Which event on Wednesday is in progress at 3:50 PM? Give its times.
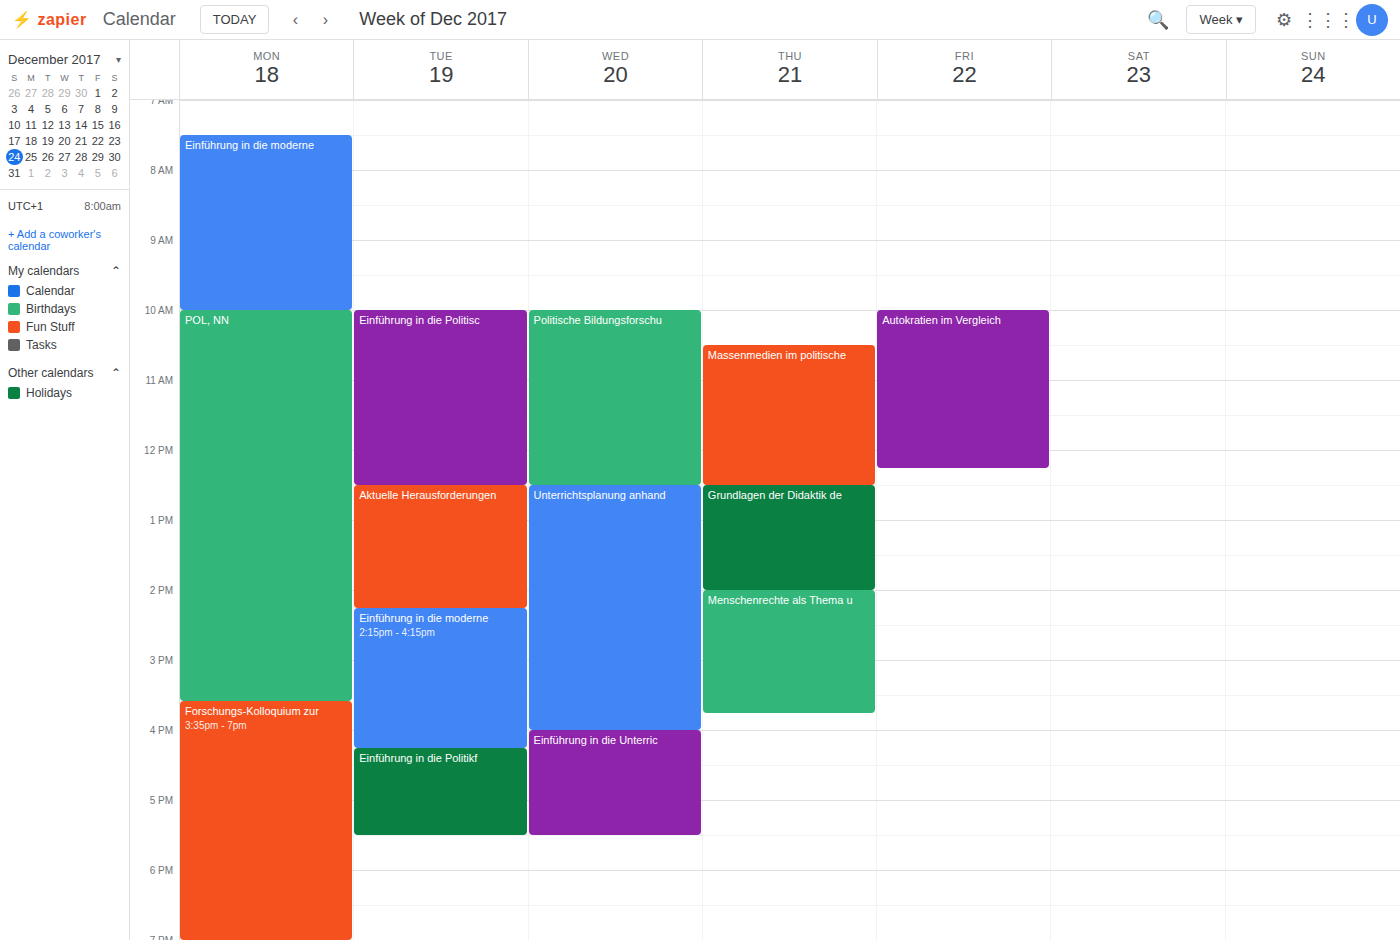
"Unterrichtsplanung anhand", 12:30 PM to 4:00 PM